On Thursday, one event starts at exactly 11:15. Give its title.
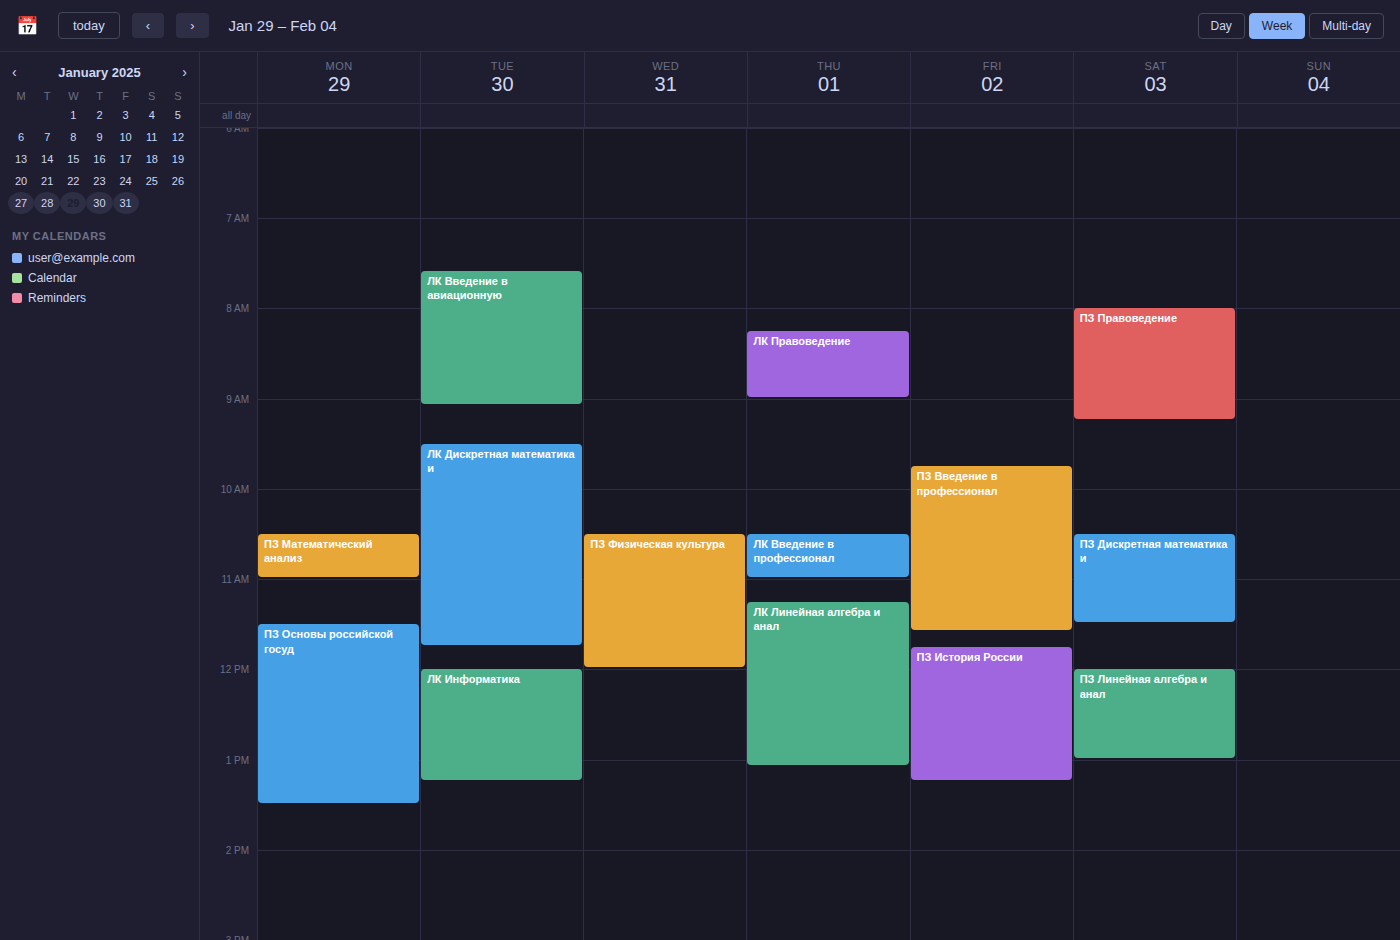
"ЛК Линейная алгебра и анал"